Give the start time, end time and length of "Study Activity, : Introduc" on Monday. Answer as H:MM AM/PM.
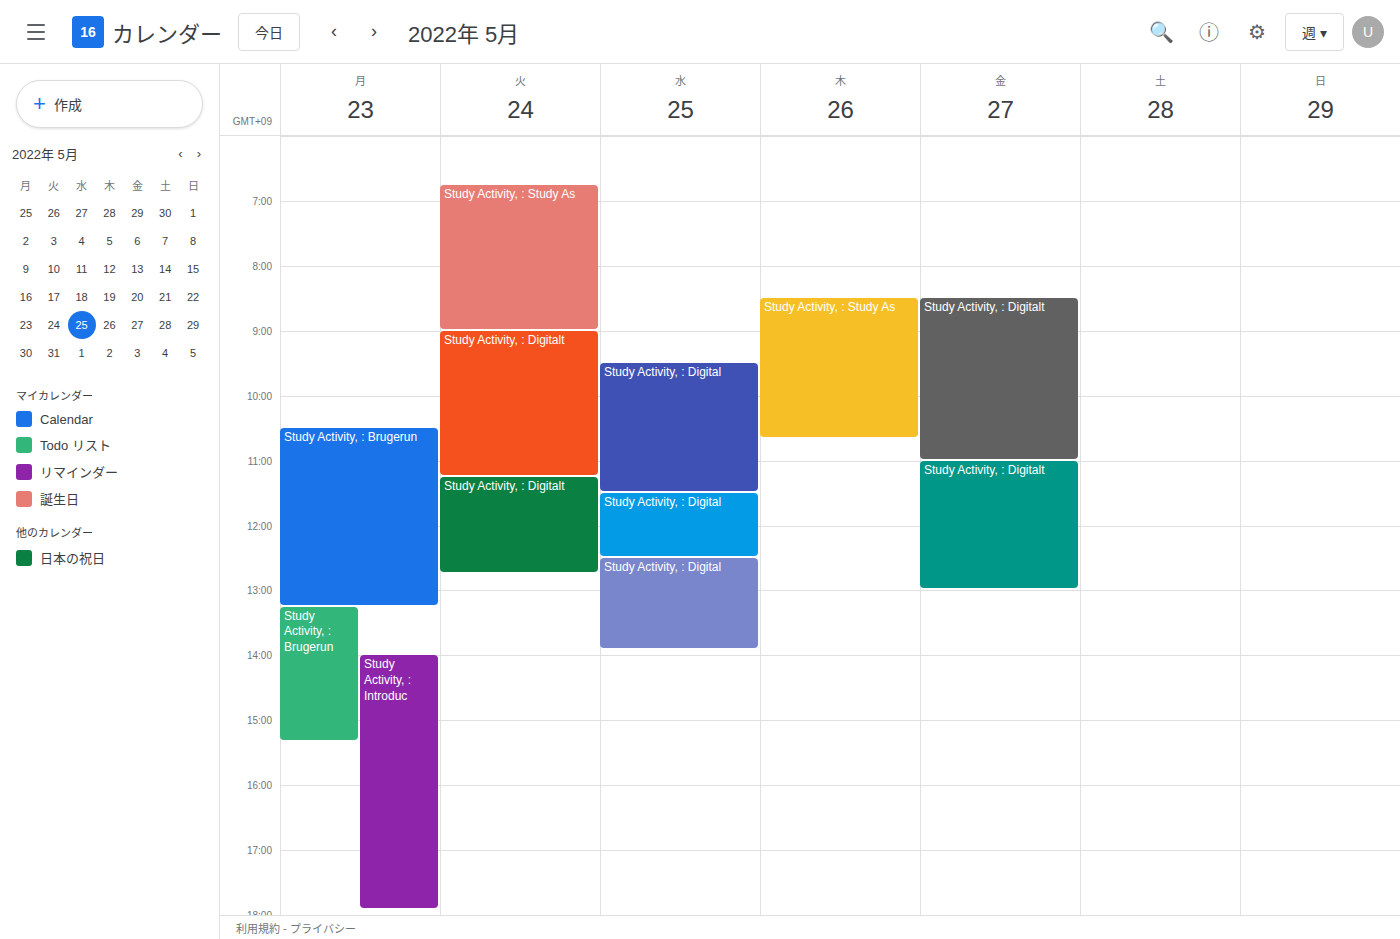
2:00 PM to 5:55 PM, 3 hours 55 minutes